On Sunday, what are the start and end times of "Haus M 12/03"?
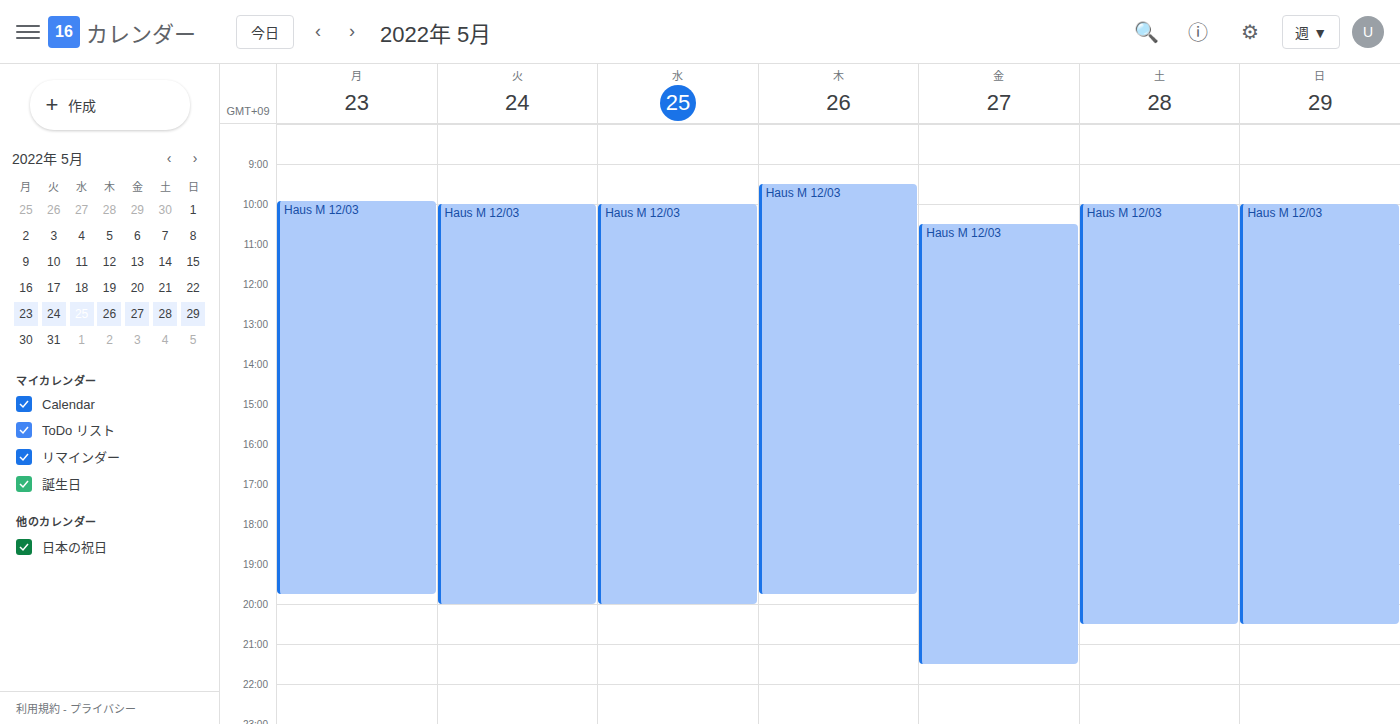
10:00 to 20:30